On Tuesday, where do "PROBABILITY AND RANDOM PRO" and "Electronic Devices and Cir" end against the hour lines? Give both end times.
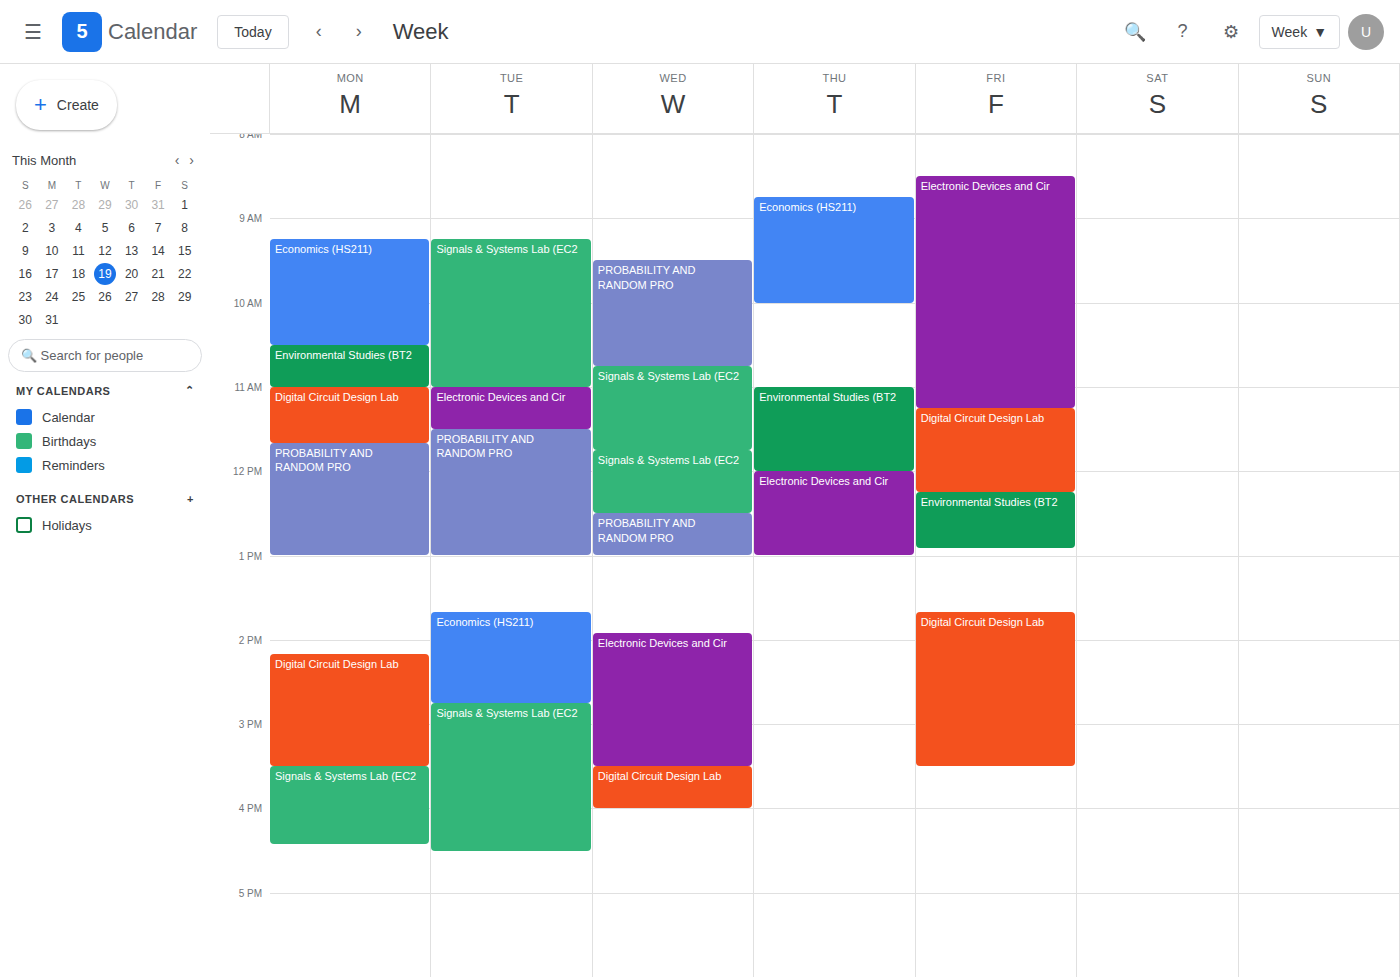
"PROBABILITY AND RANDOM PRO": 1:00 PM, exactly on the 1 PM line. "Electronic Devices and Cir": 11:30 AM, halfway between the 11 AM and 12 PM lines.